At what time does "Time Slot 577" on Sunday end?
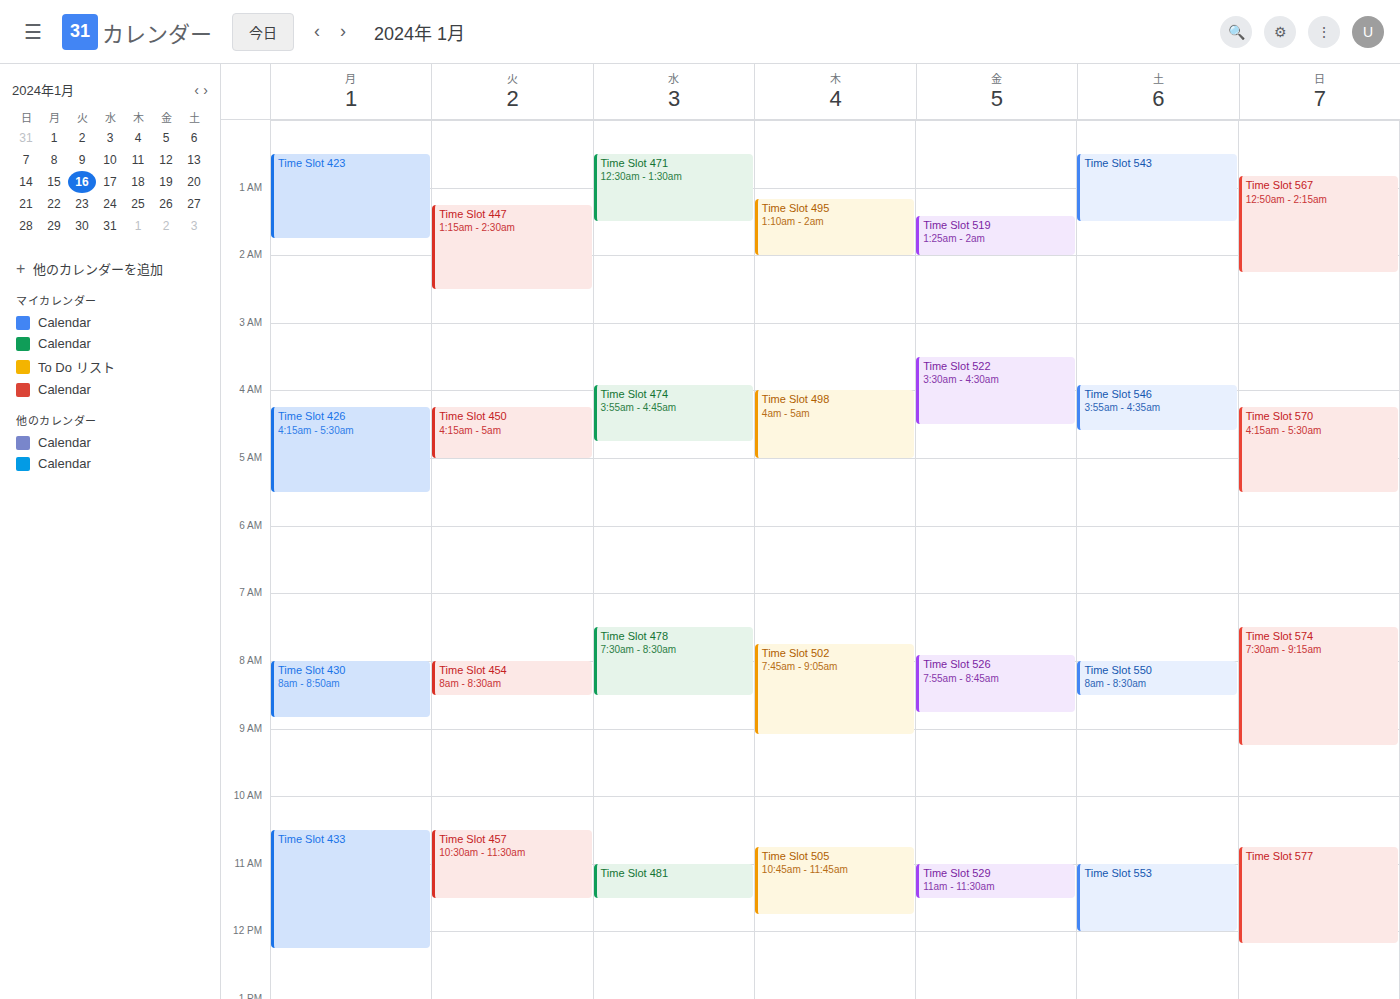
12:10 PM